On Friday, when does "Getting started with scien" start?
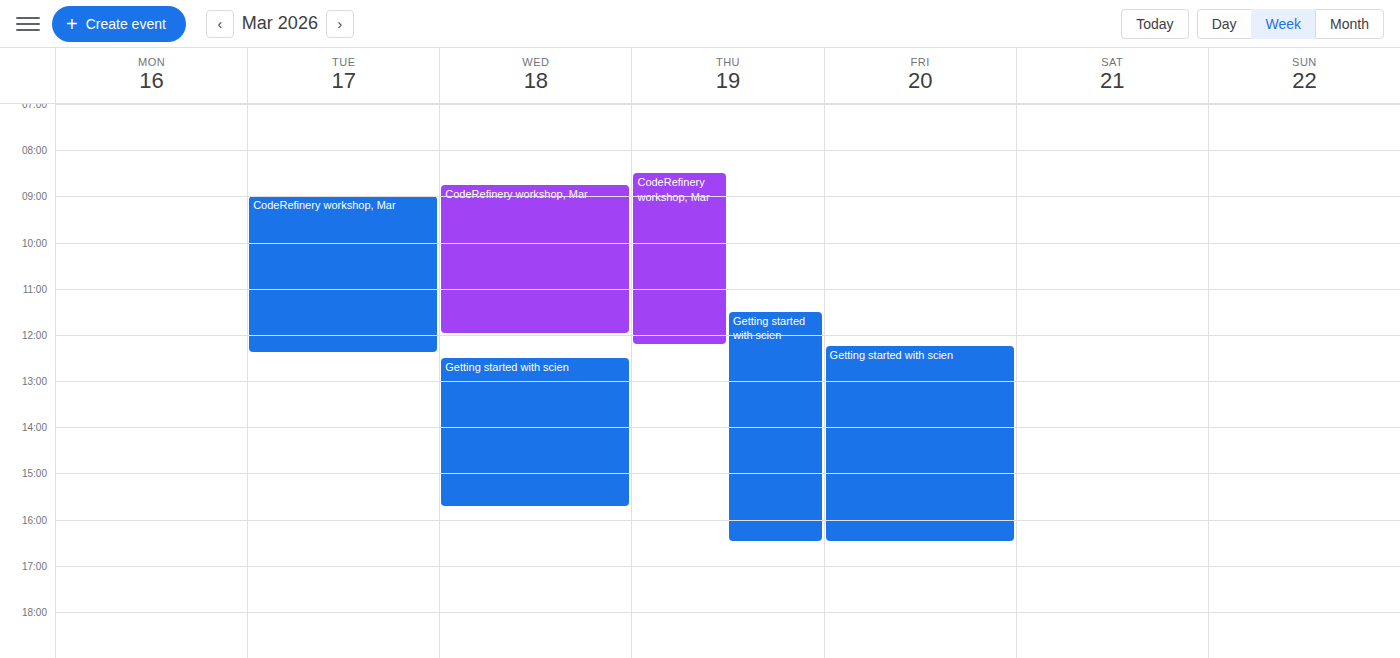
12:15 PM